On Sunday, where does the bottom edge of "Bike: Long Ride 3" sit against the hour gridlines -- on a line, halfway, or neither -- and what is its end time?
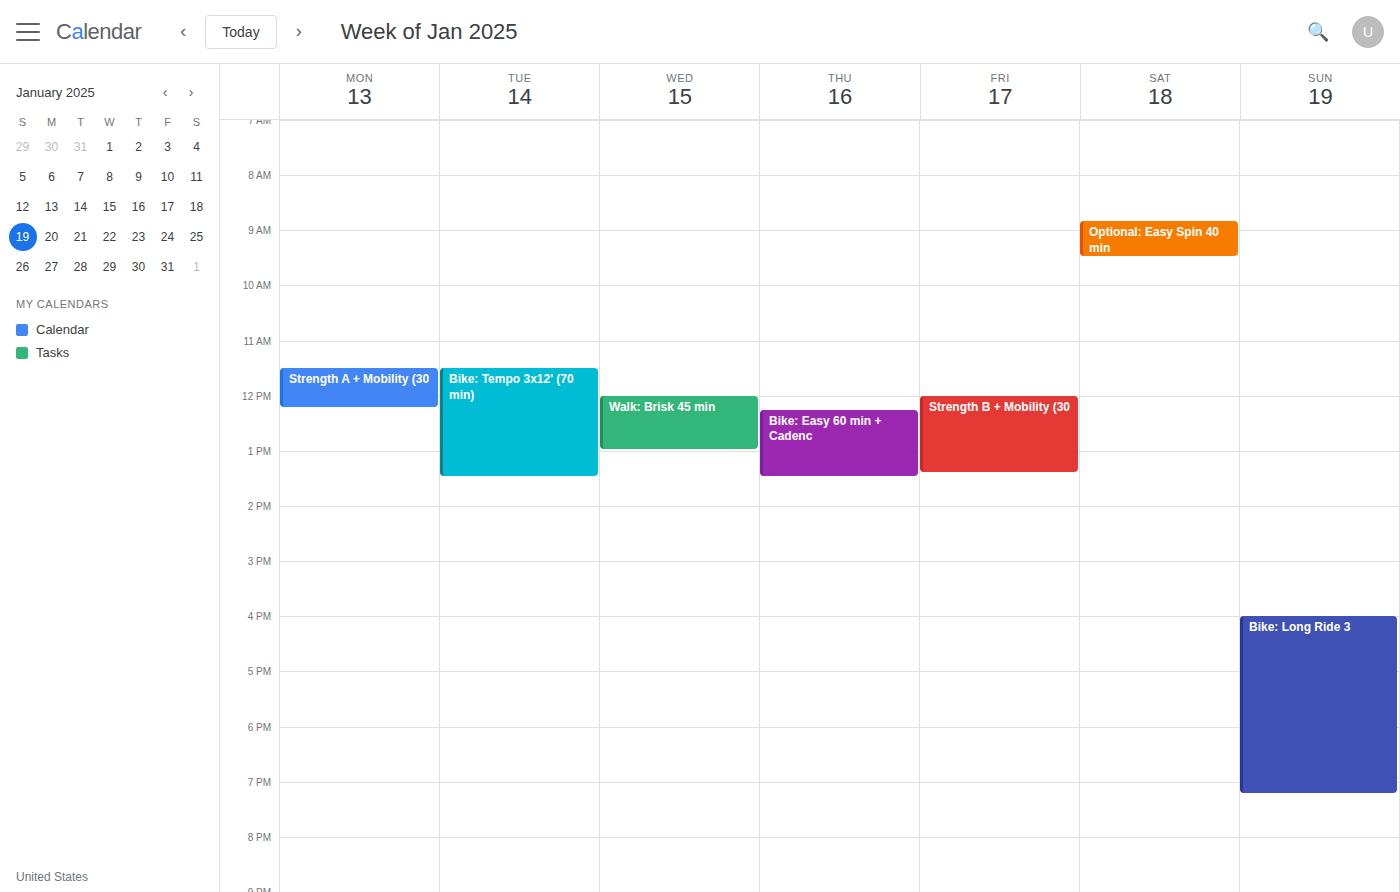
7:15 PM -- neither: a quarter of the way from the 7 PM line to the 8 PM line.